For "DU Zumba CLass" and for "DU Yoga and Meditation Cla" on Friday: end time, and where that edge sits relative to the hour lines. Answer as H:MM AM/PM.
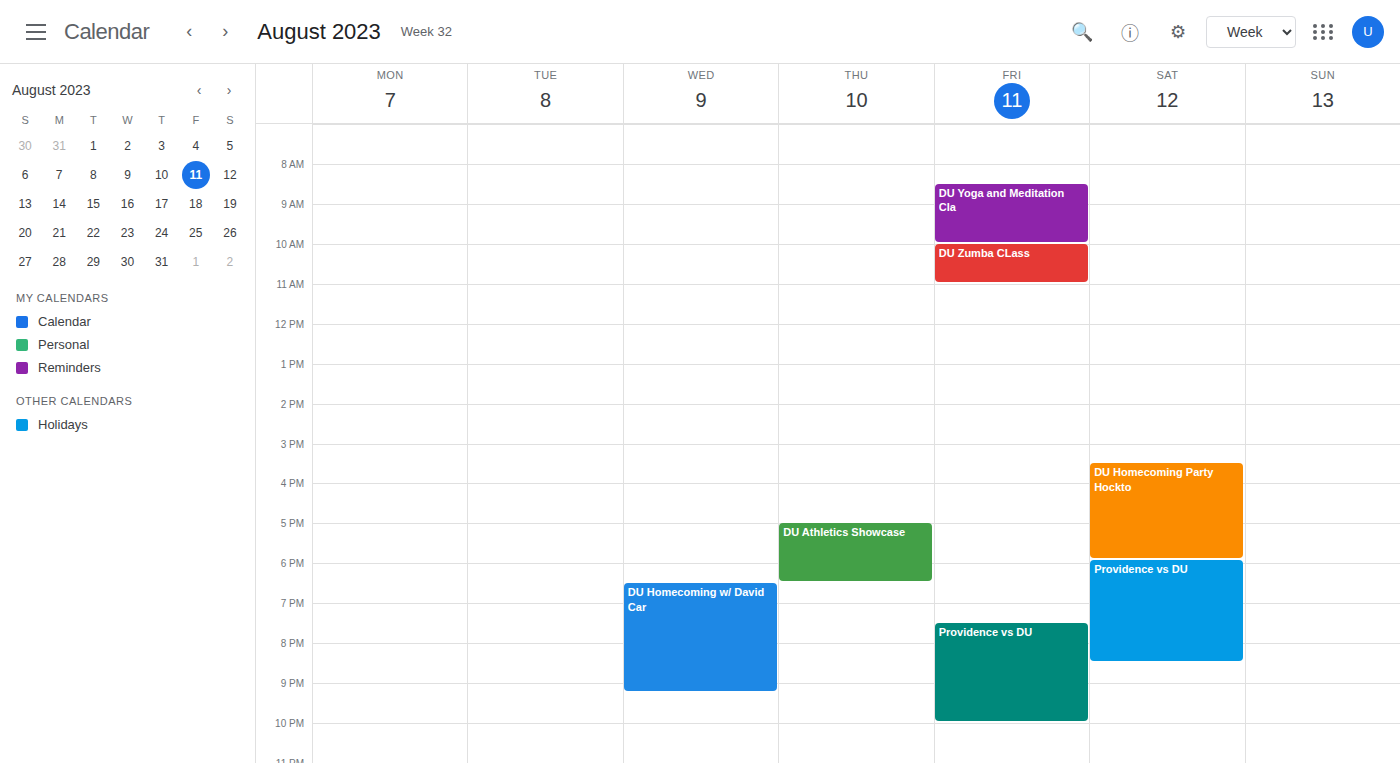
"DU Zumba CLass": 11:00 AM, exactly on the 11 AM line. "DU Yoga and Meditation Cla": 10:00 AM, exactly on the 10 AM line.